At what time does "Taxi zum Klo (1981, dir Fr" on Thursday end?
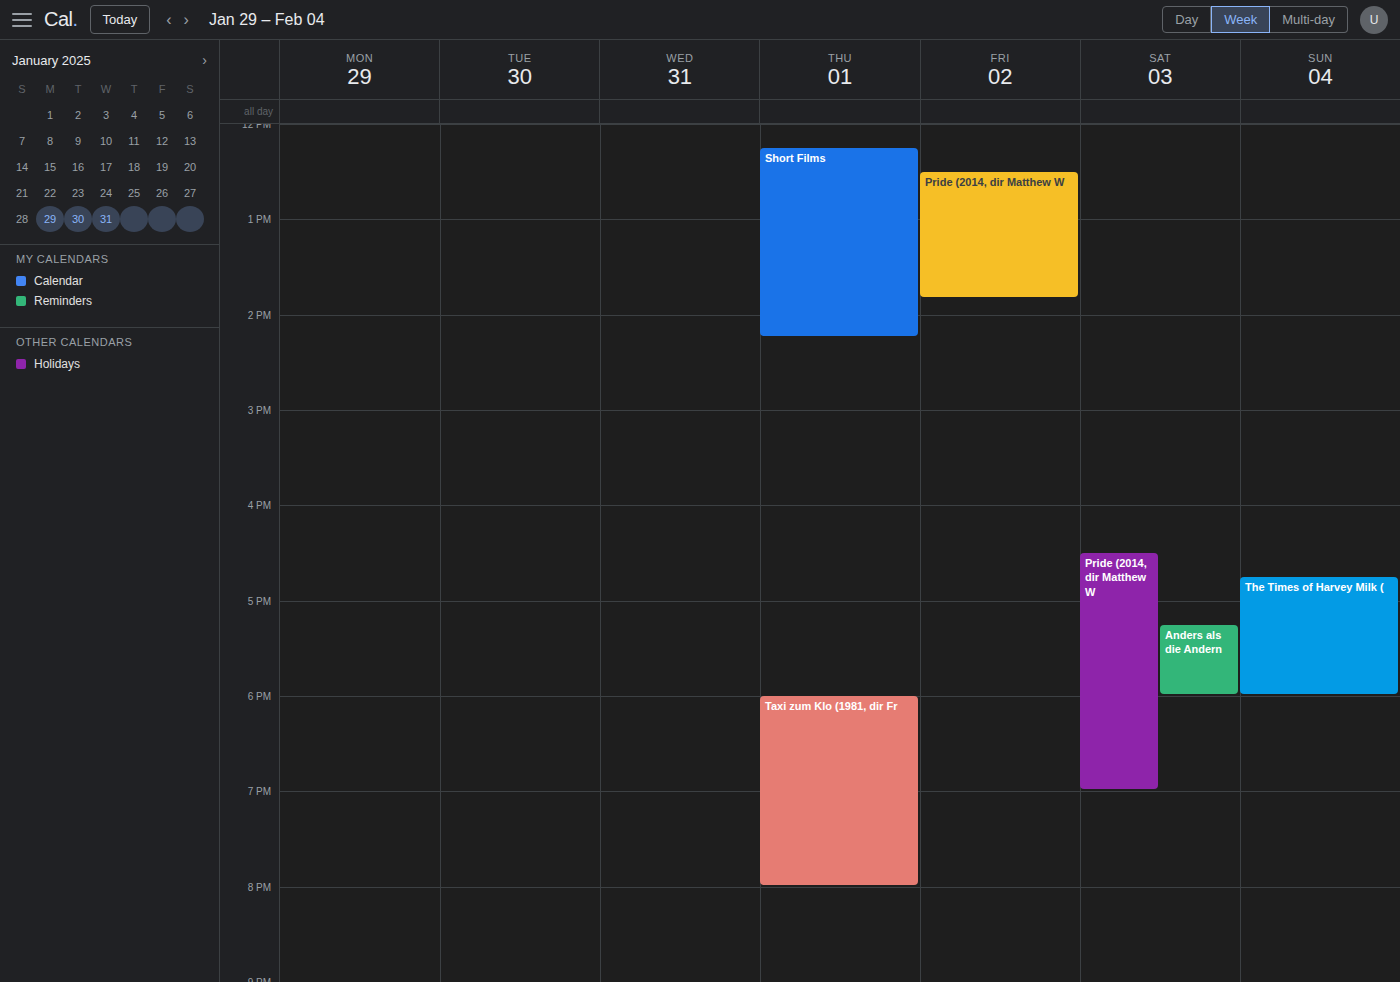
8:00 PM